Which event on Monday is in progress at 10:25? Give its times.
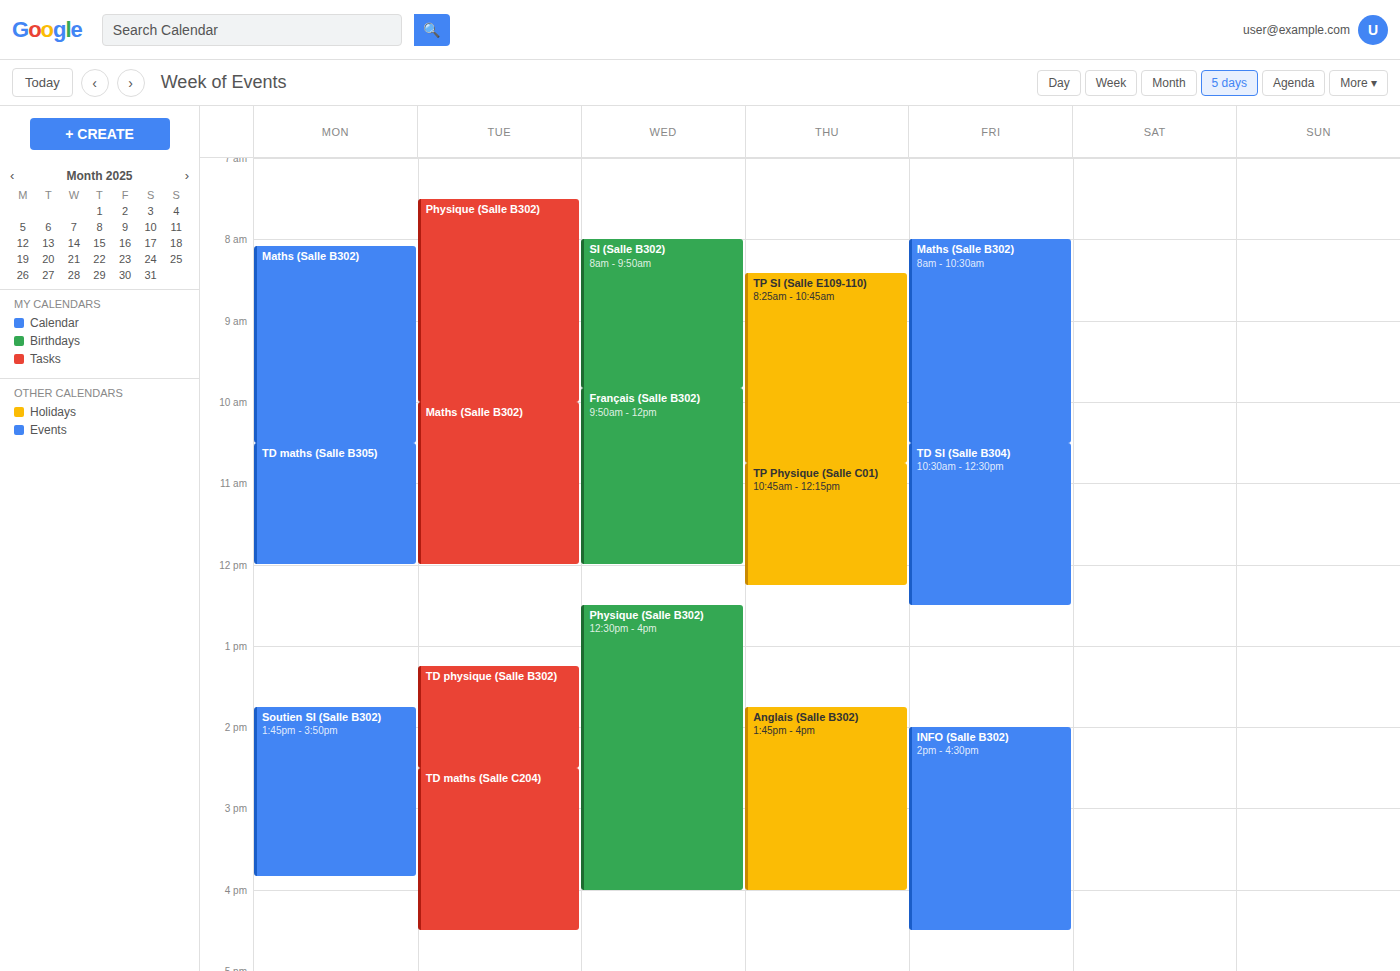
"Maths (Salle B302)", 08:05 to 10:30